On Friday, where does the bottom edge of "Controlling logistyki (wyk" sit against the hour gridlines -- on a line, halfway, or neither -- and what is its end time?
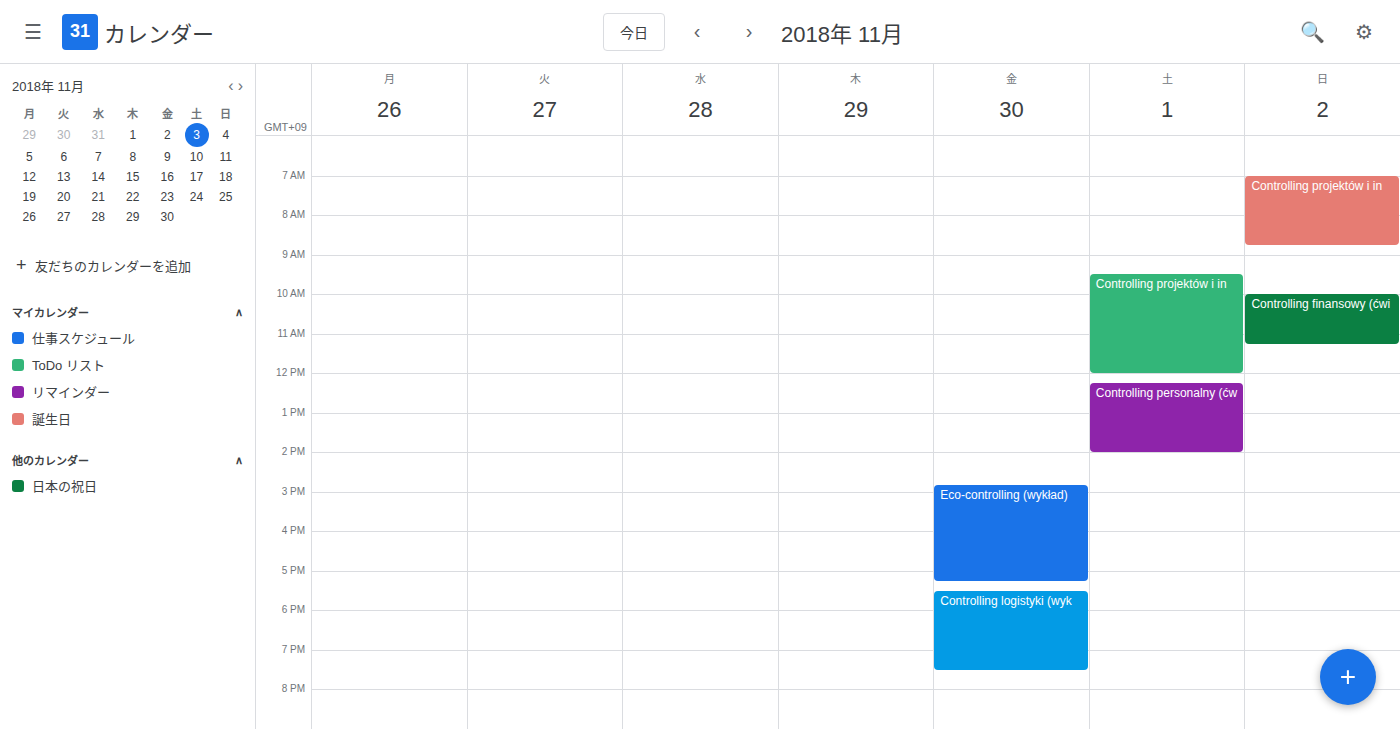
7:30 PM -- halfway between the 7 PM and 8 PM lines.